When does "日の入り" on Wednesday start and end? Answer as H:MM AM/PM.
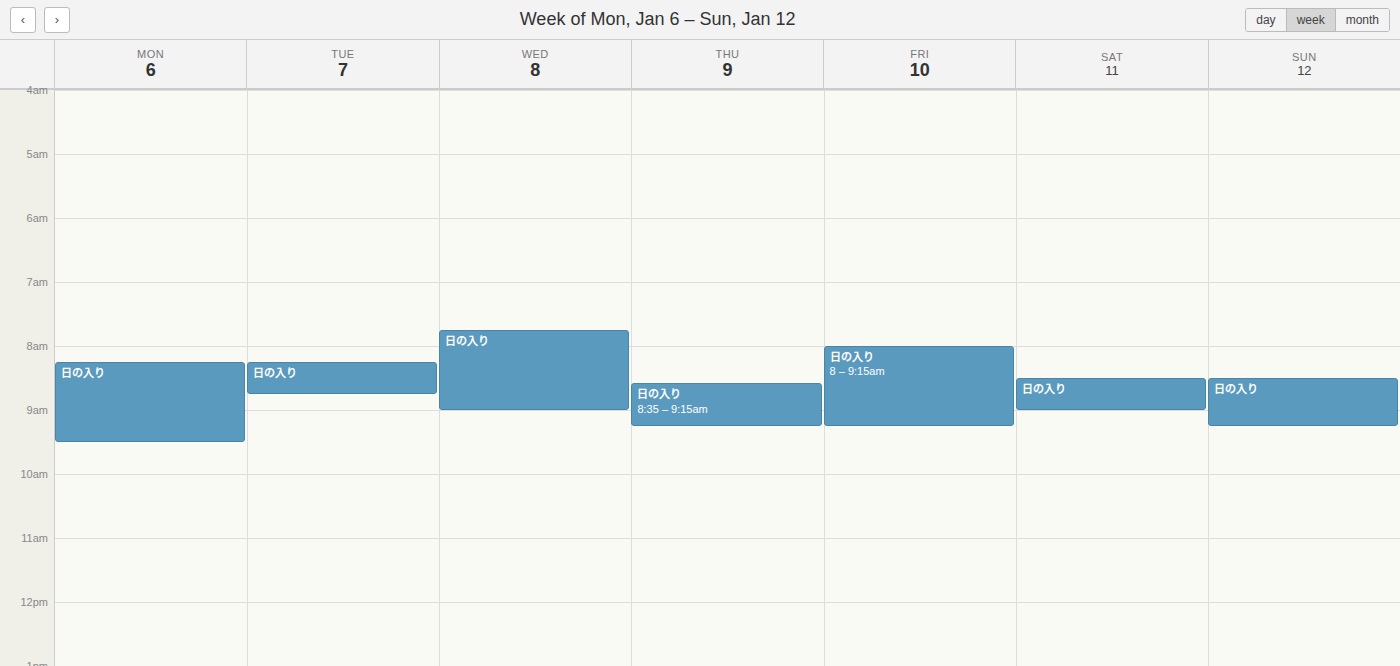
7:45 AM to 9:00 AM